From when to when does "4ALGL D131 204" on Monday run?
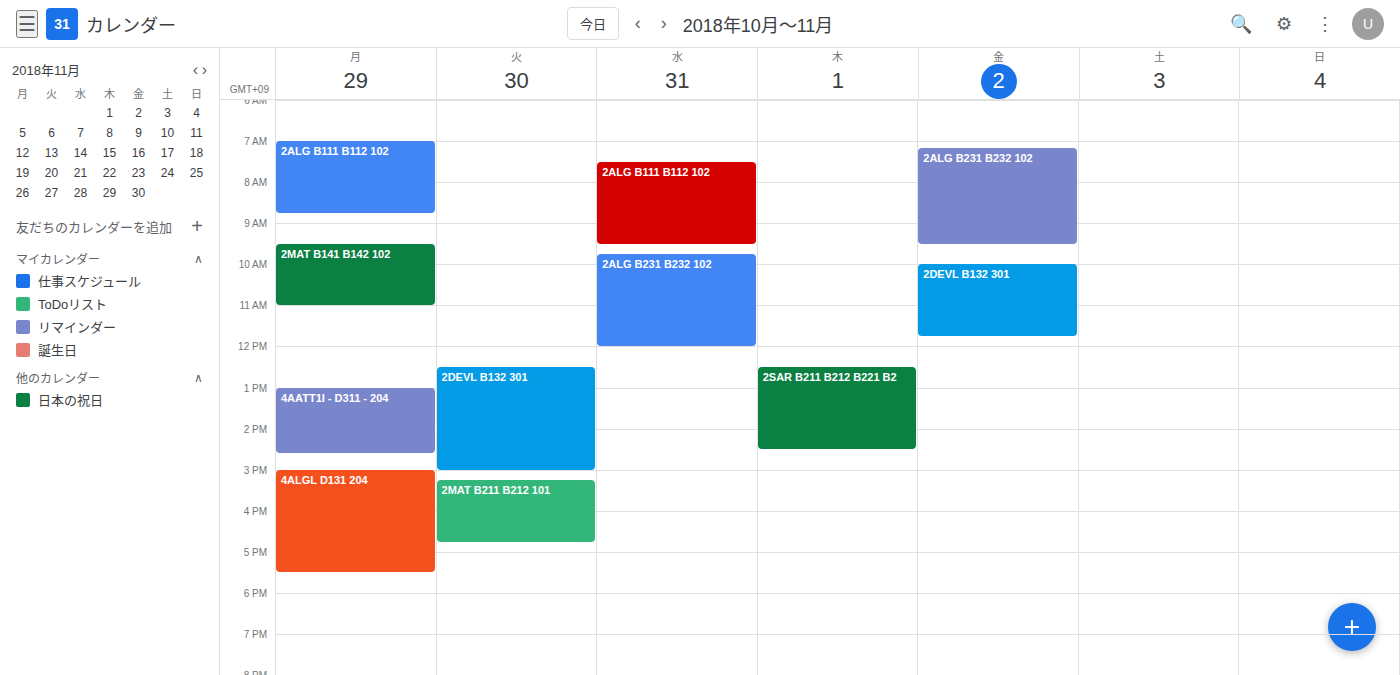
3:00 PM to 5:30 PM